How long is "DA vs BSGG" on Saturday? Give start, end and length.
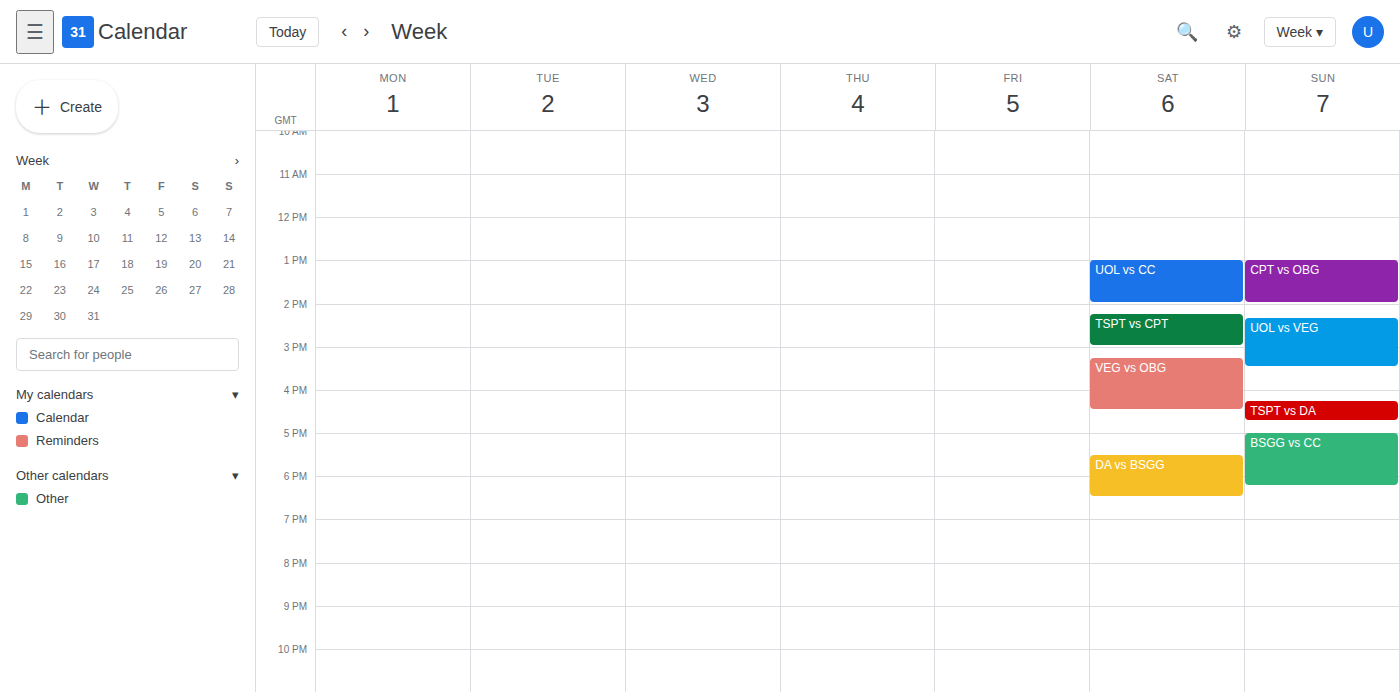
5:30 PM to 6:30 PM, 1 hour